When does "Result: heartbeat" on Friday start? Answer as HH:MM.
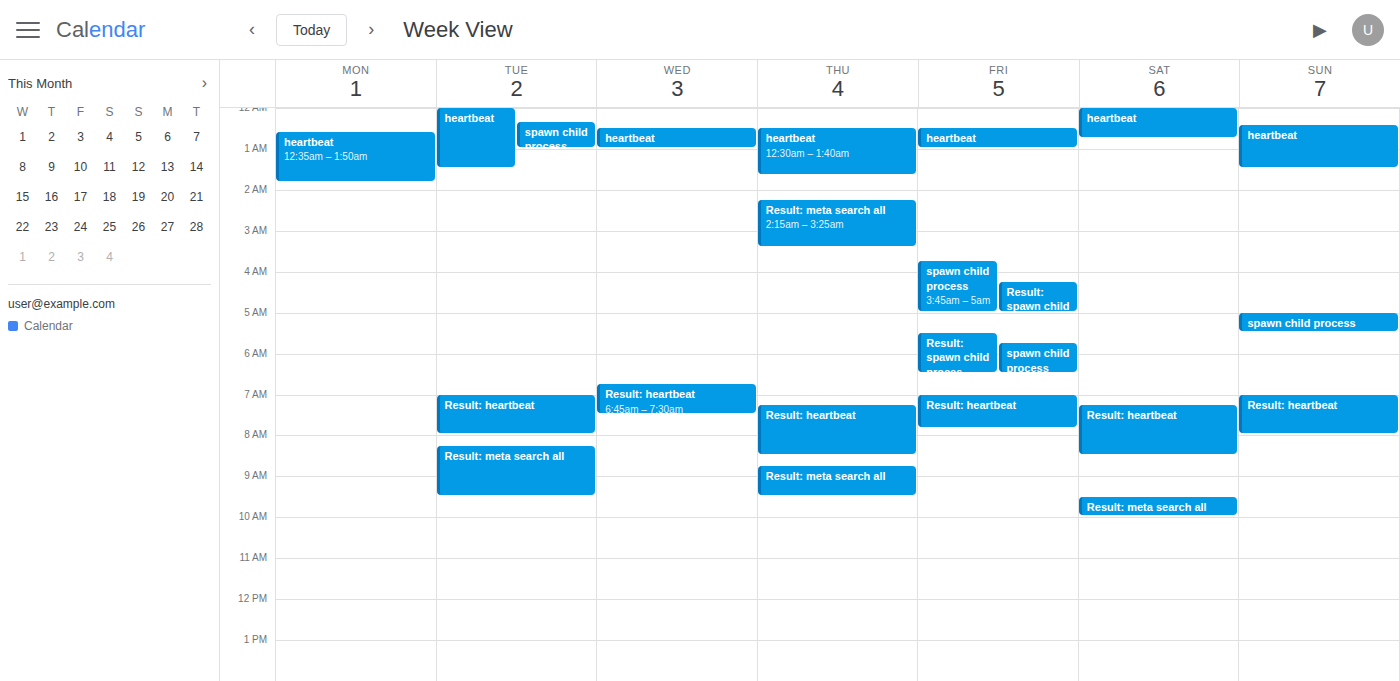
07:00